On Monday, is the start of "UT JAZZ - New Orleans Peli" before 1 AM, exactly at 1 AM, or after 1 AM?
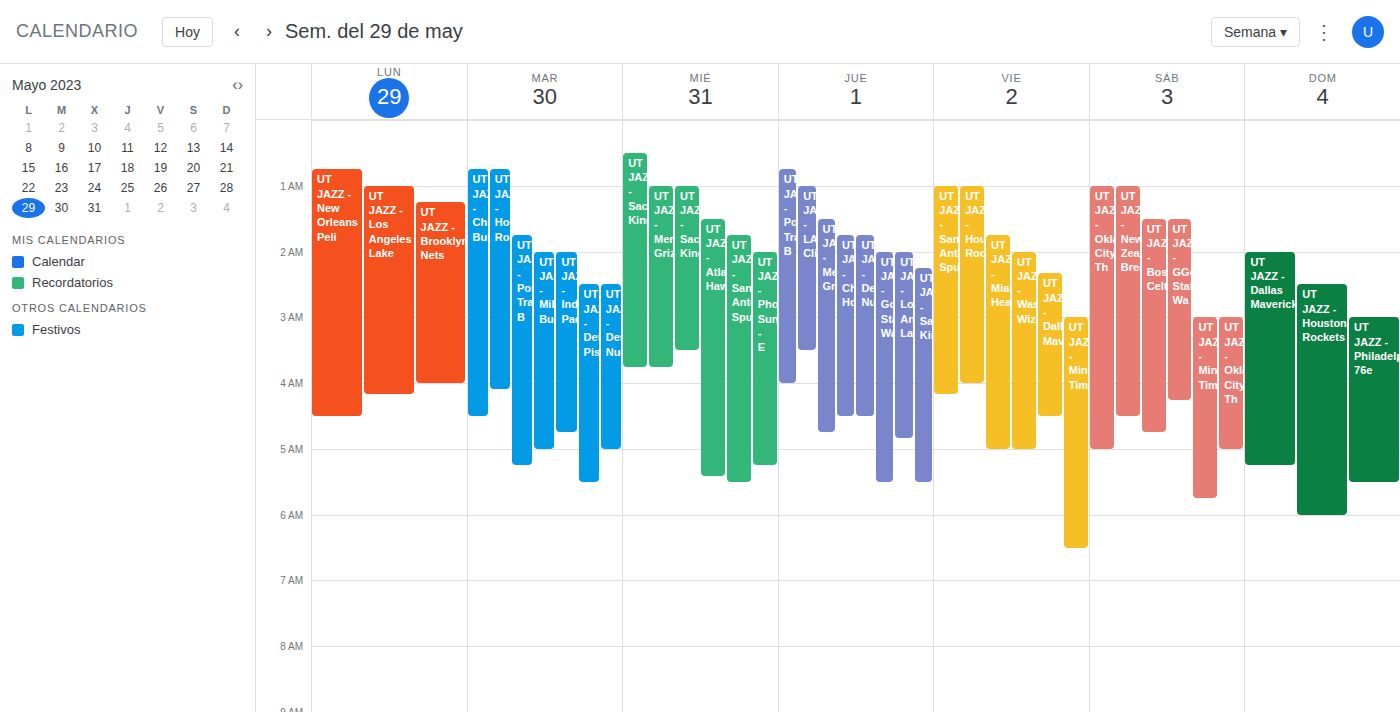
12:45 AM -- before 1 AM, 15 minutes above the 1 AM line.